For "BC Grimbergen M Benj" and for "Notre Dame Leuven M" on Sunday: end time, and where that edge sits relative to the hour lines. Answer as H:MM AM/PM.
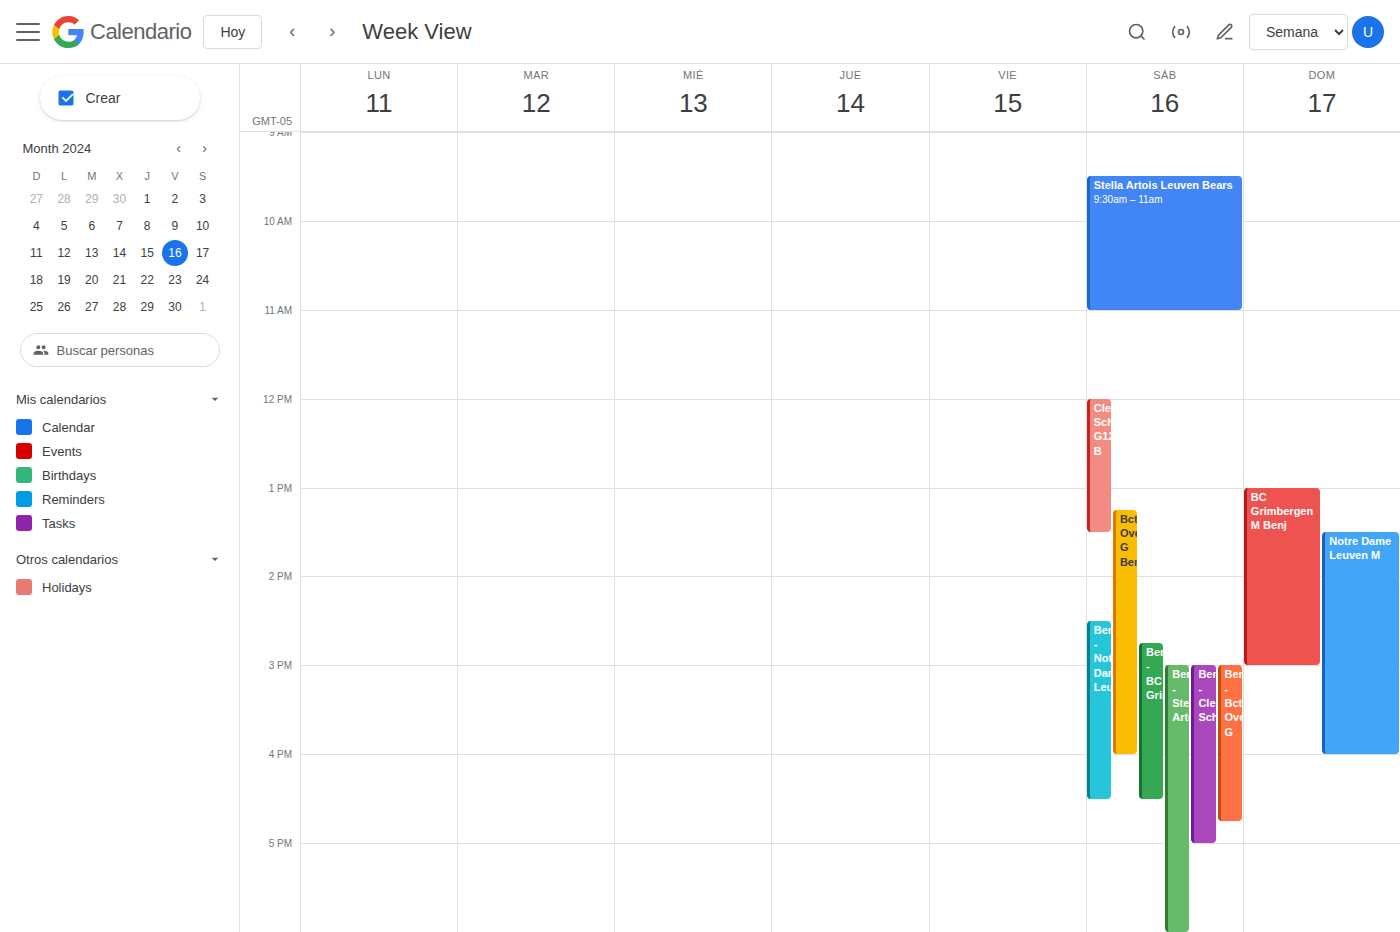
"BC Grimbergen M Benj": 3:00 PM, exactly on the 3 PM line. "Notre Dame Leuven M": 4:00 PM, exactly on the 4 PM line.